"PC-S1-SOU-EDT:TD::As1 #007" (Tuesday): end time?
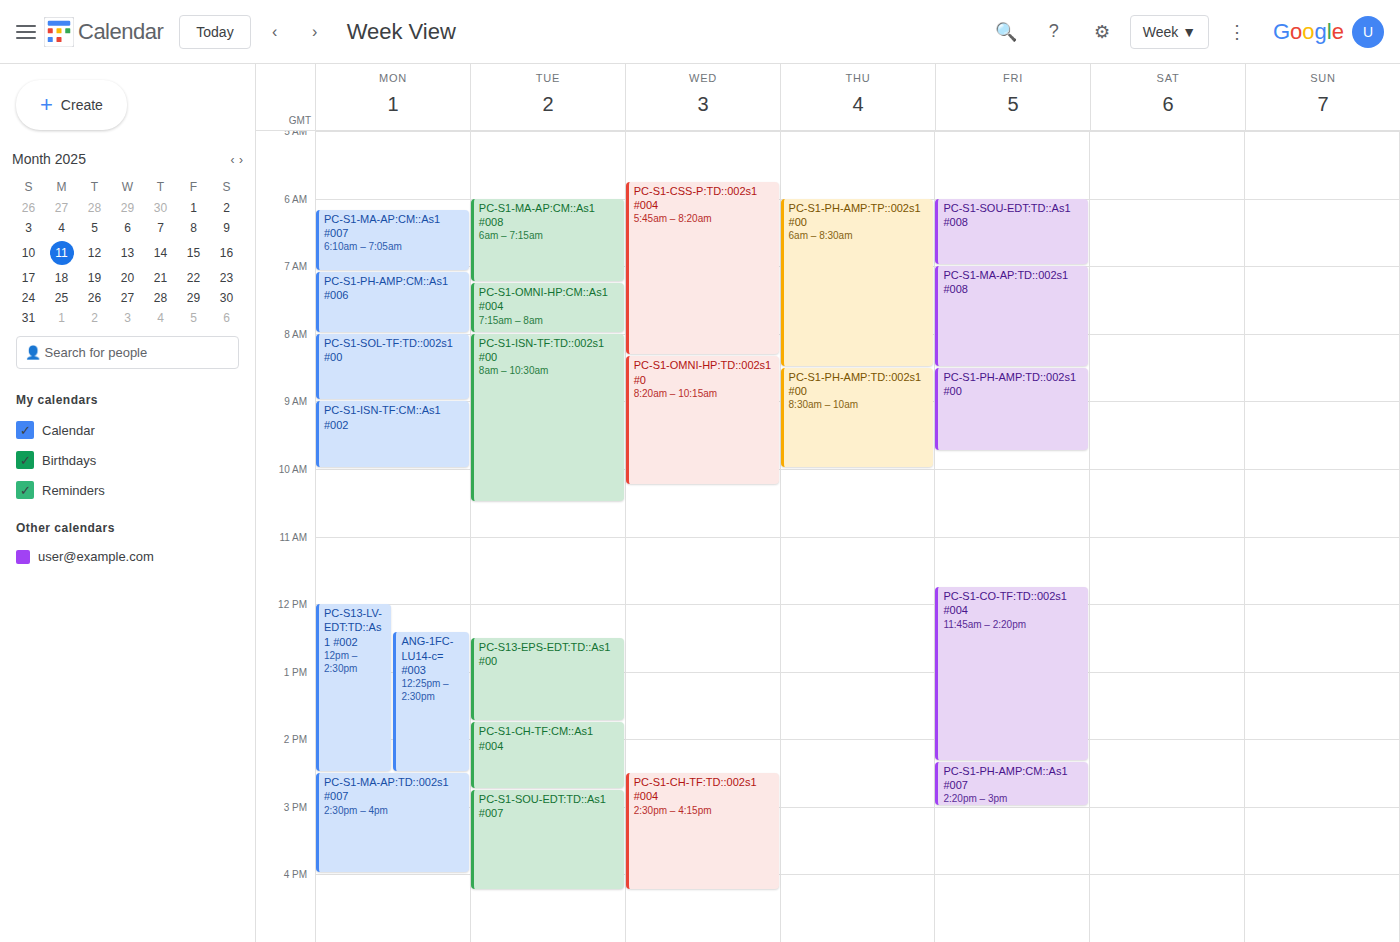
4:15 PM